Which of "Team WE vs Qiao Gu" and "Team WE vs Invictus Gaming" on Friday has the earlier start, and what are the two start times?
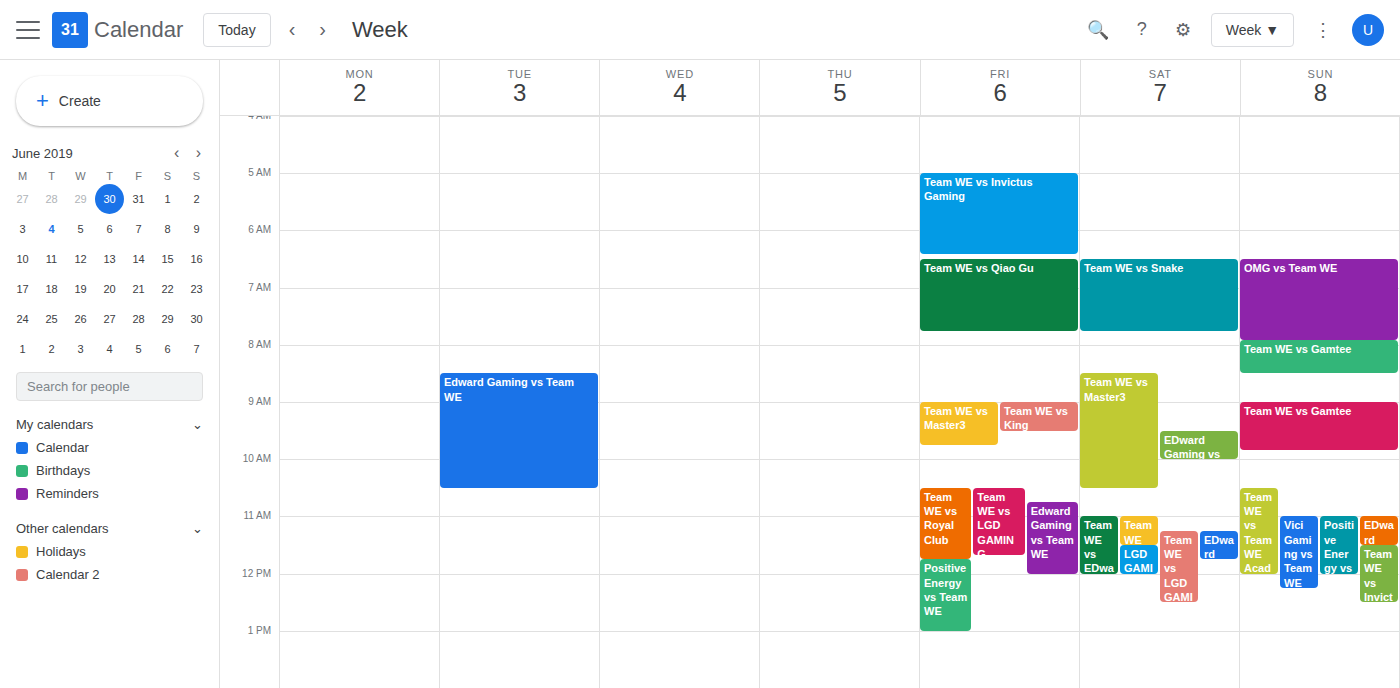
"Team WE vs Invictus Gaming" 5:00 AM; "Team WE vs Qiao Gu" 6:30 AM.